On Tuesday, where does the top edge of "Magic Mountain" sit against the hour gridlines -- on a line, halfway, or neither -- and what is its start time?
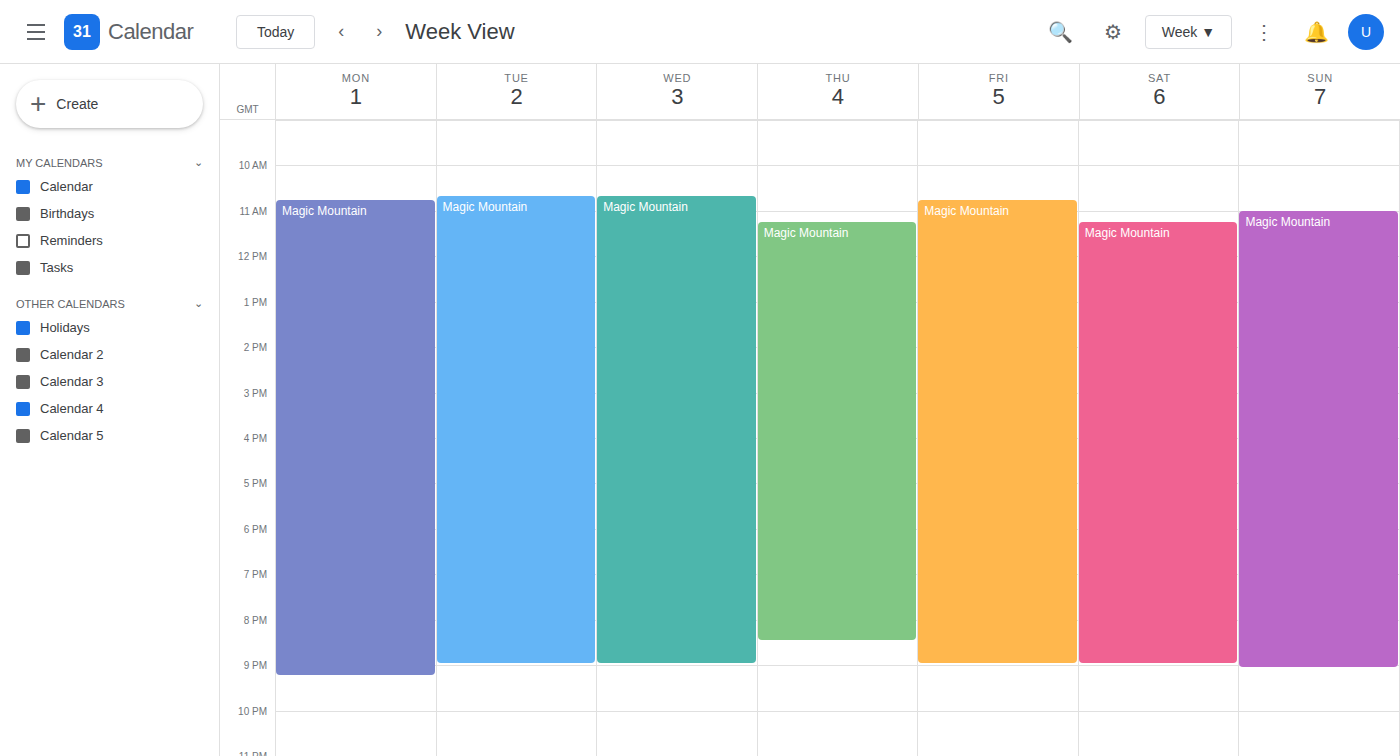
10:40 AM -- neither: 40 minutes below the 10 AM line and 20 minutes above the 11 AM line.